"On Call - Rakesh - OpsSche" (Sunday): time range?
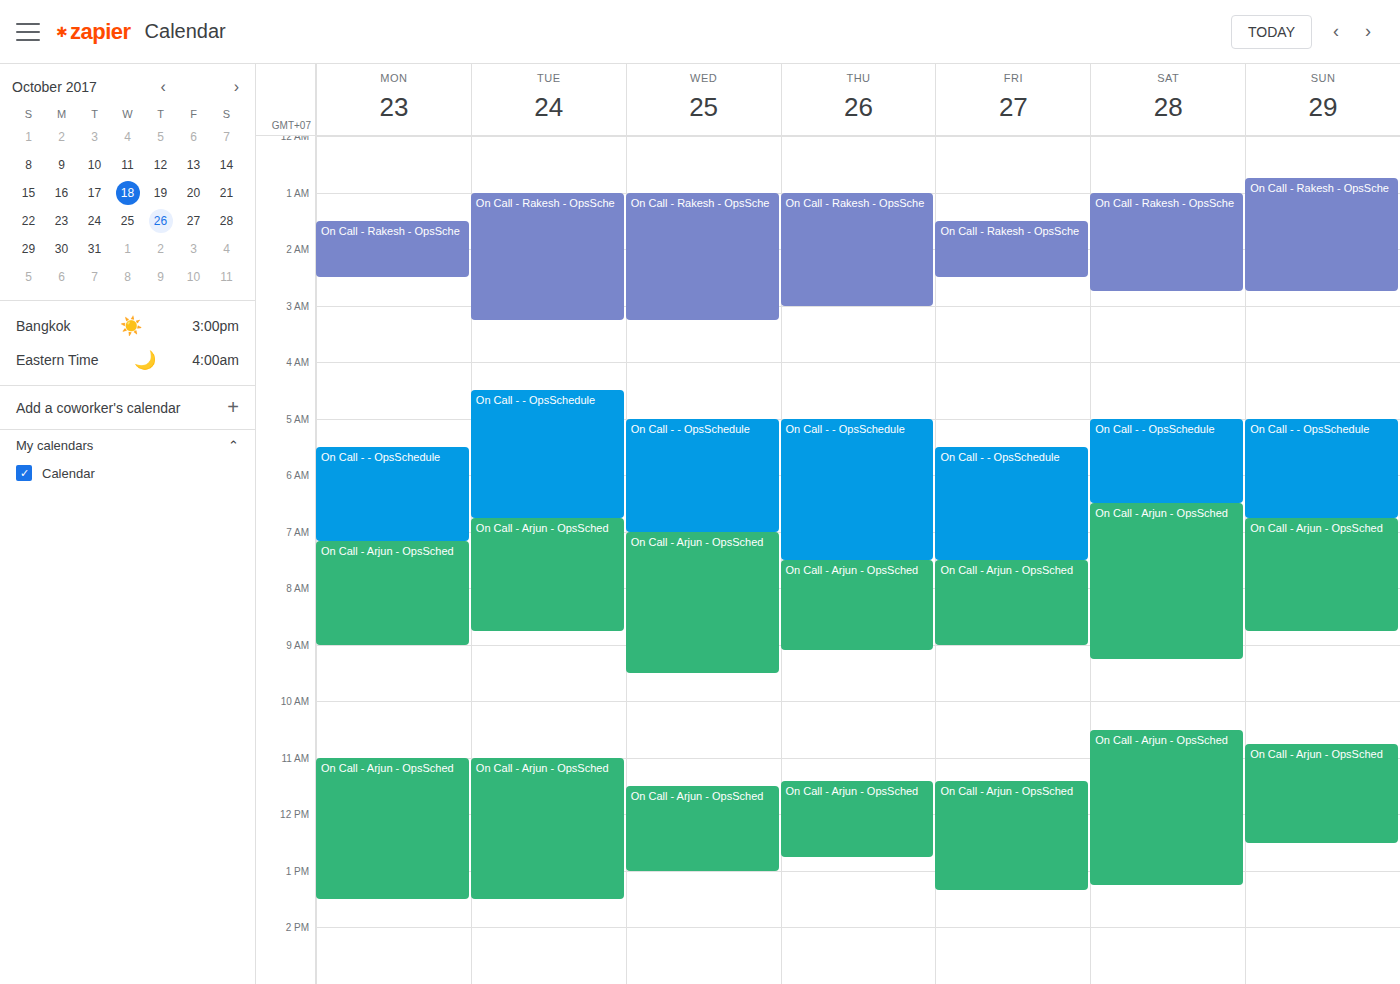
12:45 AM to 2:45 AM